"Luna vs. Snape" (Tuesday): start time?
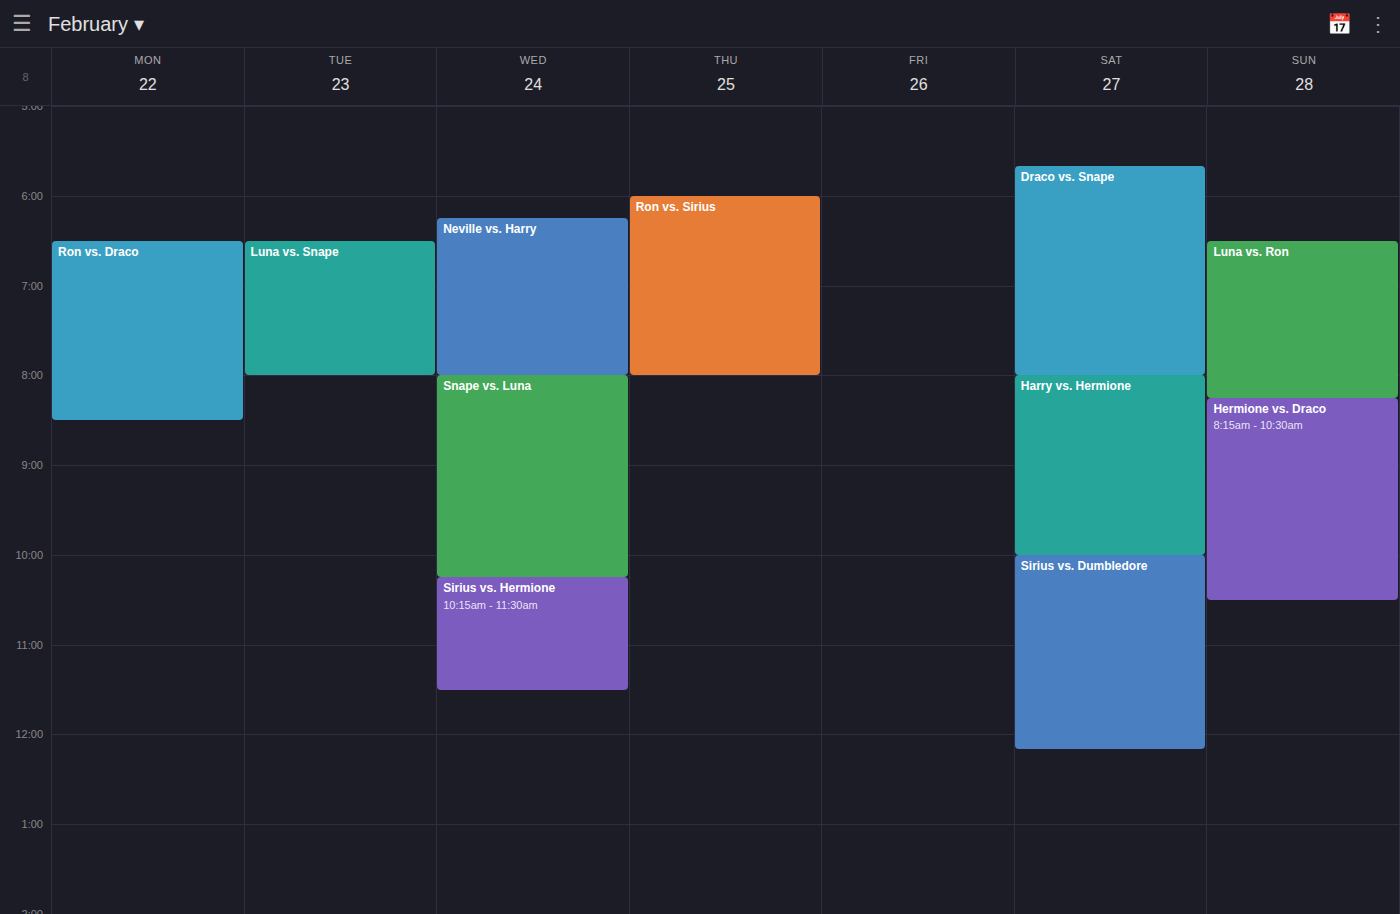
6:30 AM